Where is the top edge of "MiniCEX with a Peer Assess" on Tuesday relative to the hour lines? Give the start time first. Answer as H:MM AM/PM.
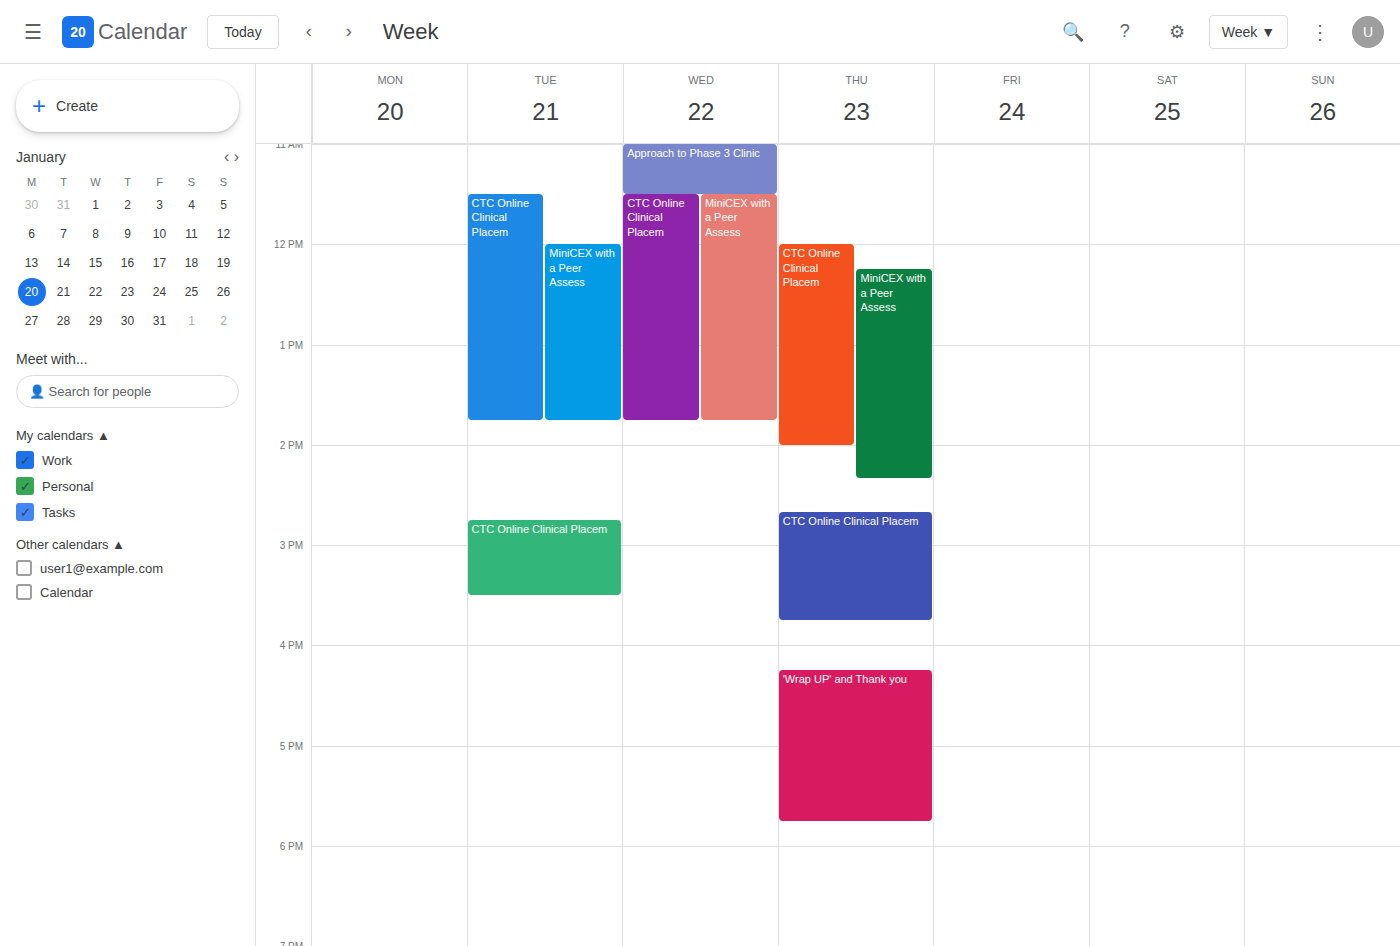
12:00 PM -- exactly on the 12 PM line.